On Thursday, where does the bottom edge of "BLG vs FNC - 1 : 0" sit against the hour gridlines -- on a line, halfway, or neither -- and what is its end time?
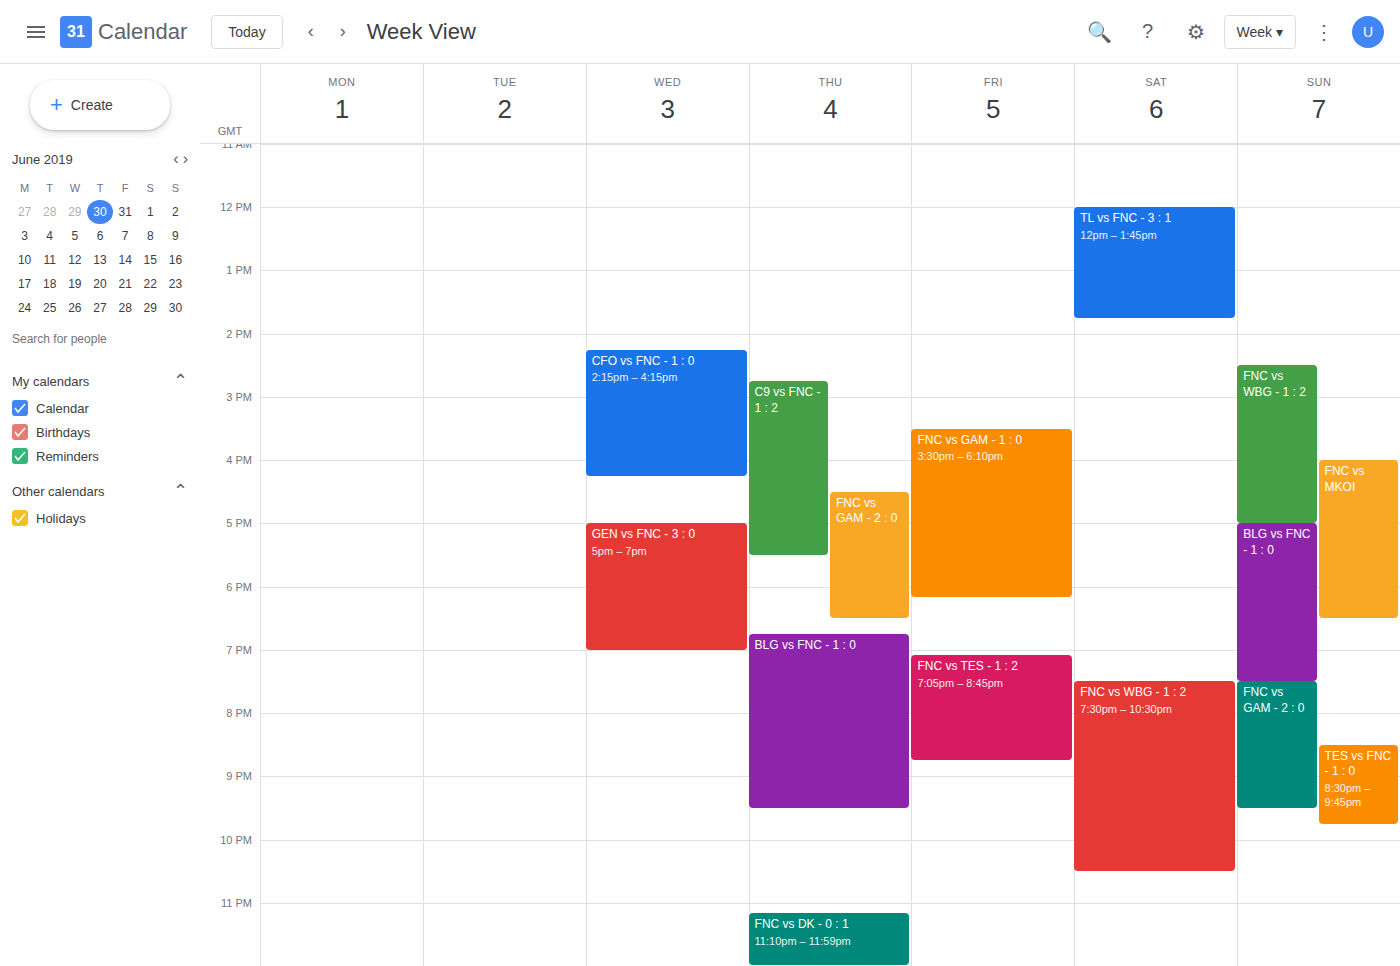
9:30 PM -- halfway between the 9 PM and 10 PM lines.